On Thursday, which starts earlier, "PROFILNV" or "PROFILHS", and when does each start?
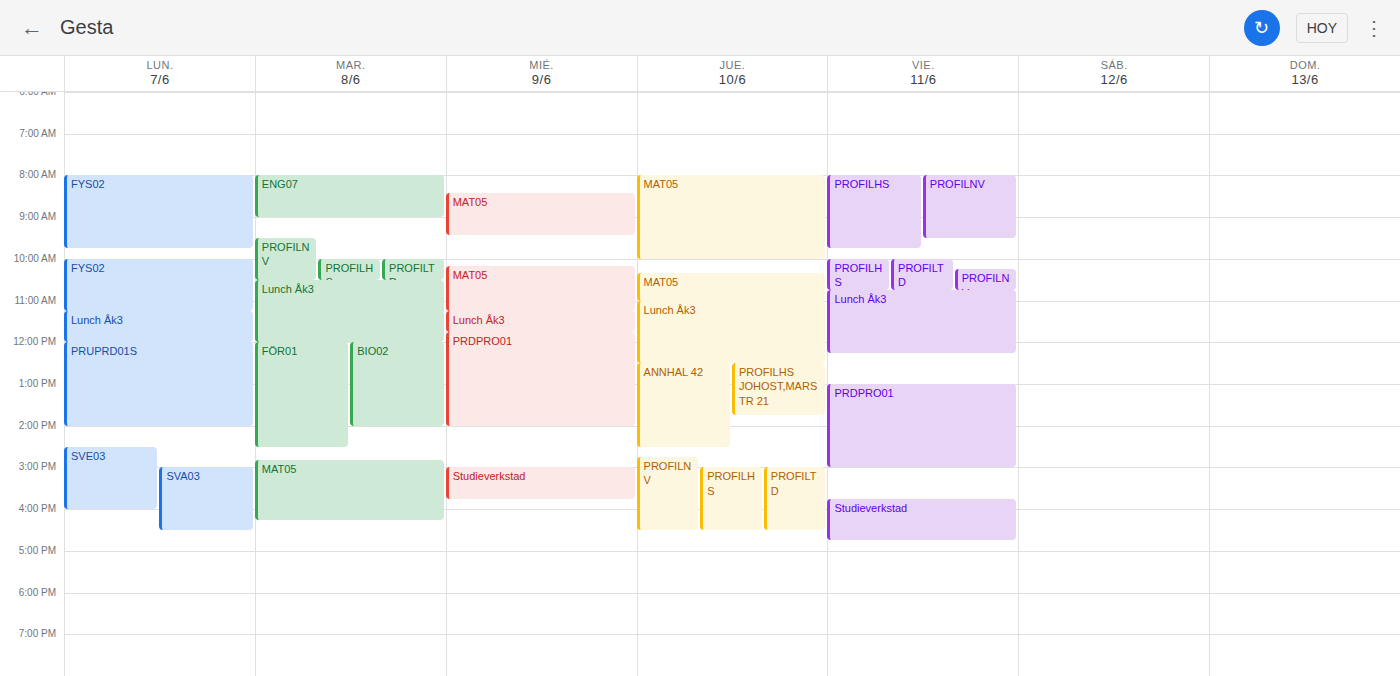
"PROFILNV" 2:45 PM; "PROFILHS" 3:00 PM.